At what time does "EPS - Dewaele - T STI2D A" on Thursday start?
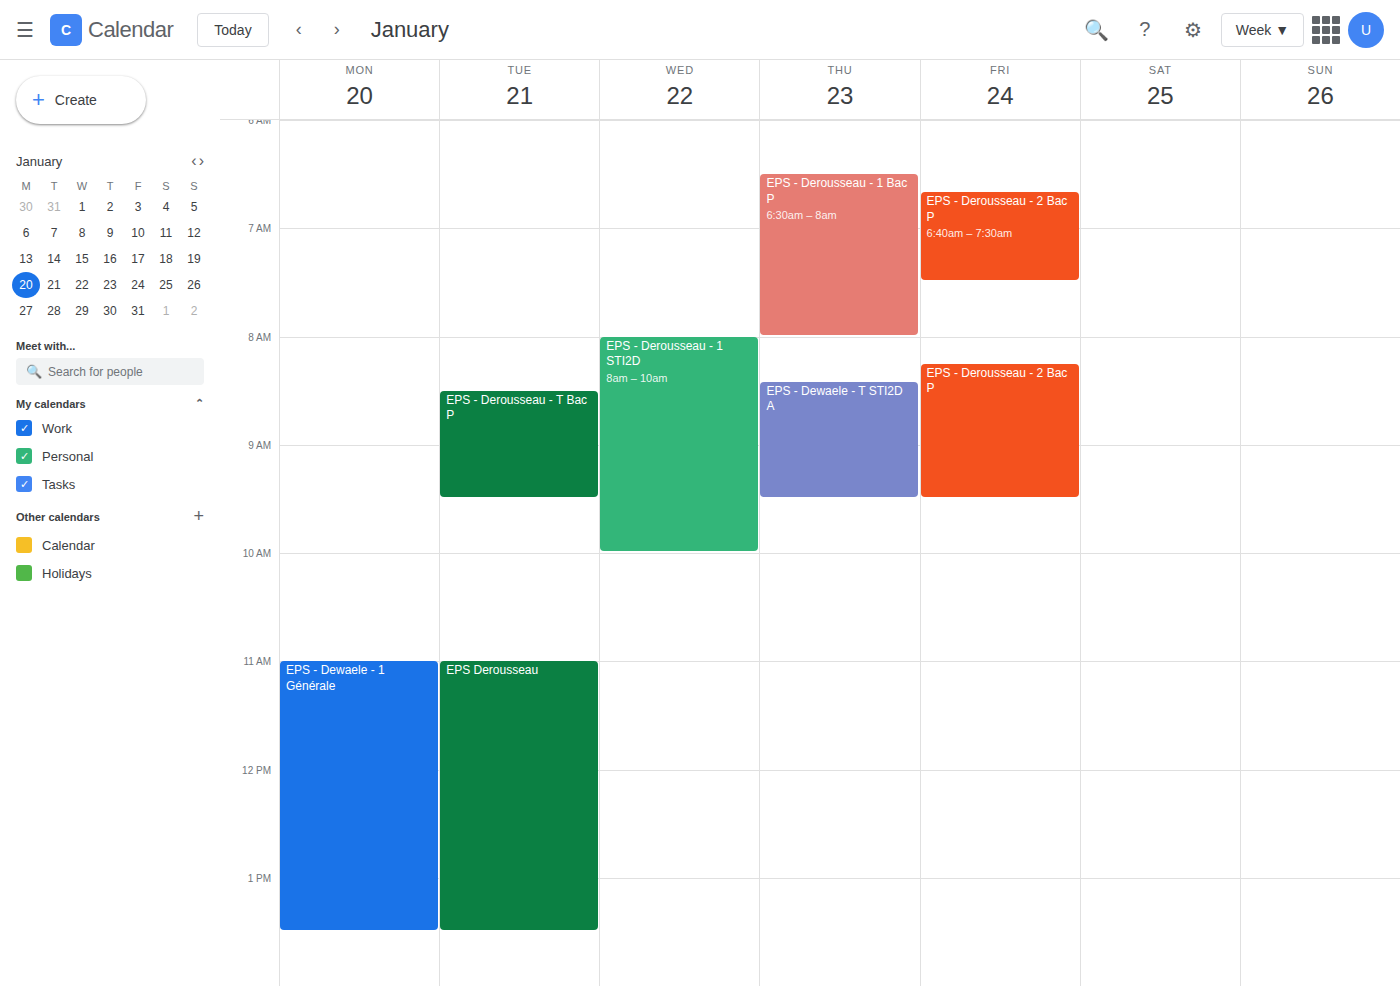
8:25 AM